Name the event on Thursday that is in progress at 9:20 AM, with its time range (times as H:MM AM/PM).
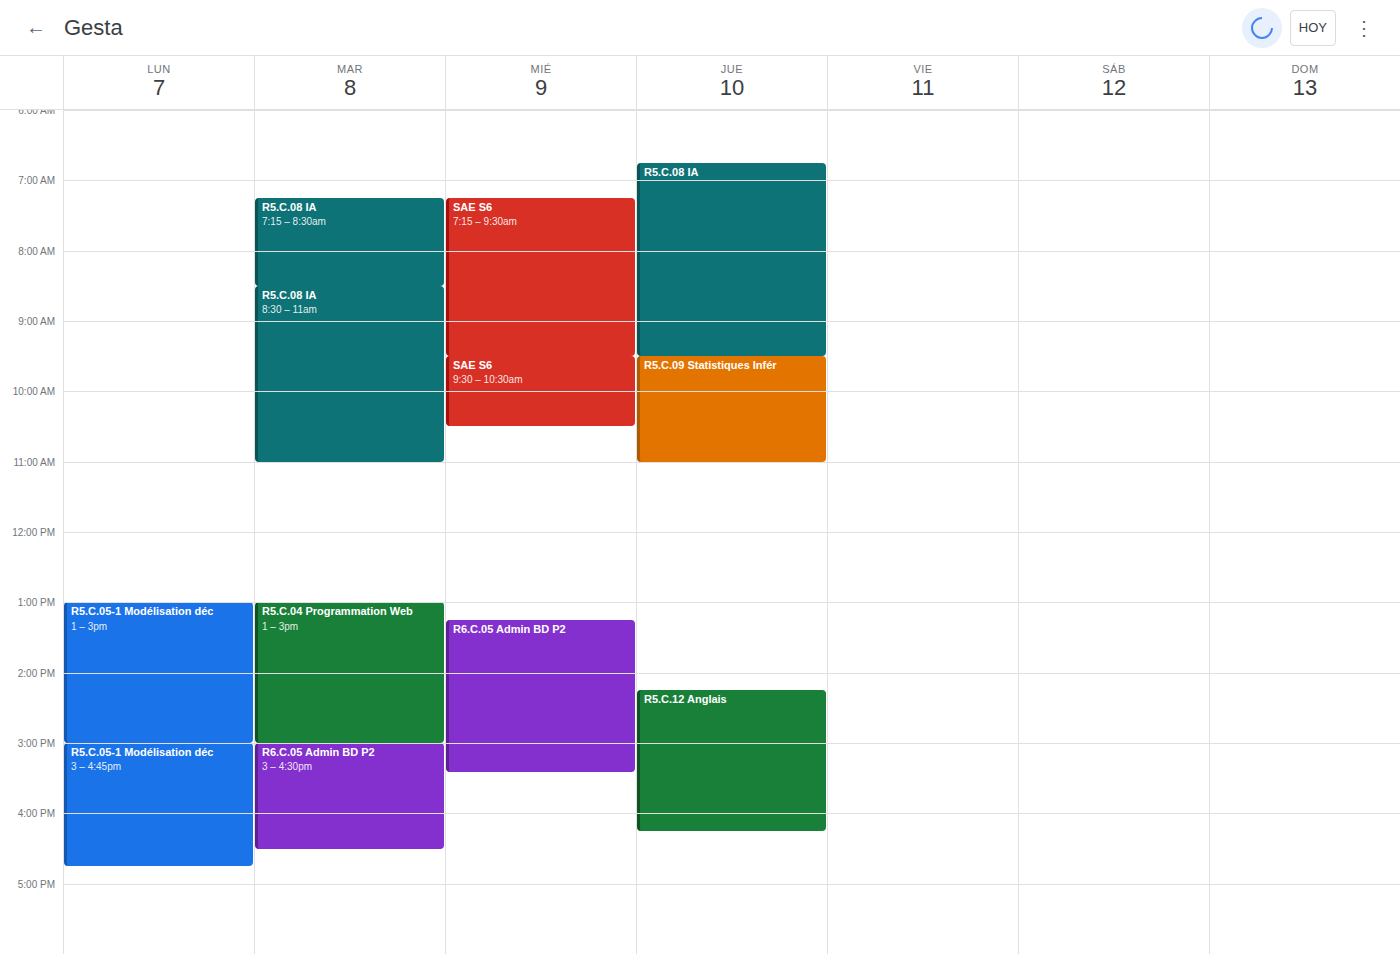
"R5.C.08 IA", 6:45 AM to 9:30 AM